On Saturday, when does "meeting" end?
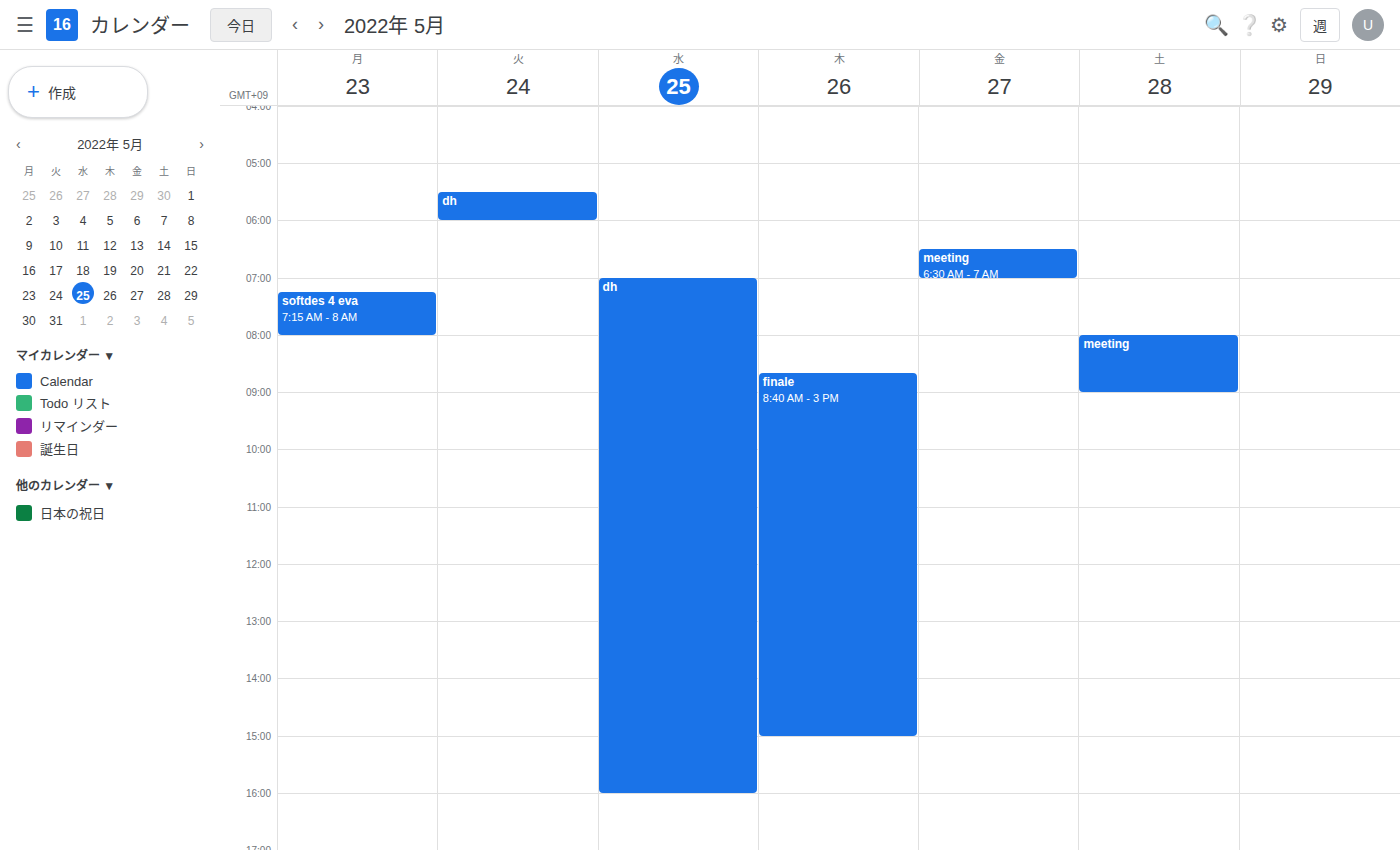
09:00